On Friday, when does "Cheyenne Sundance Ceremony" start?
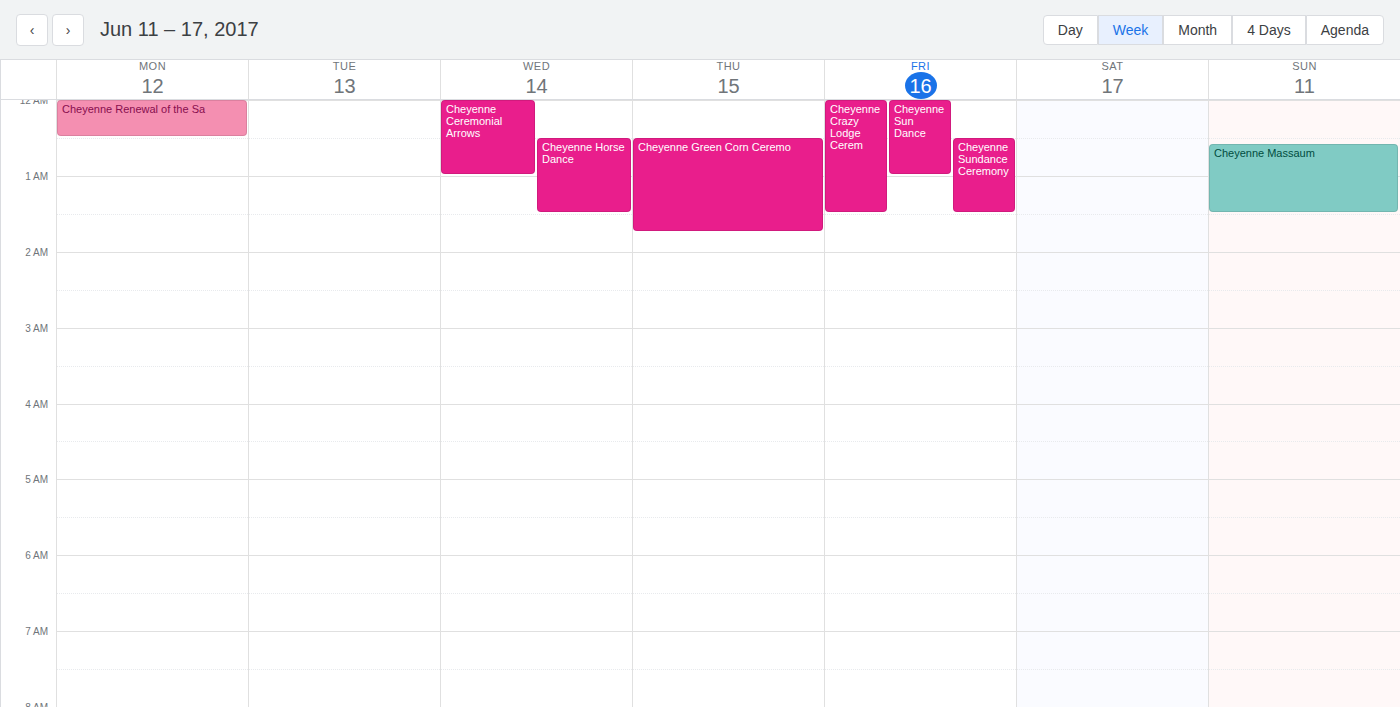
00:30